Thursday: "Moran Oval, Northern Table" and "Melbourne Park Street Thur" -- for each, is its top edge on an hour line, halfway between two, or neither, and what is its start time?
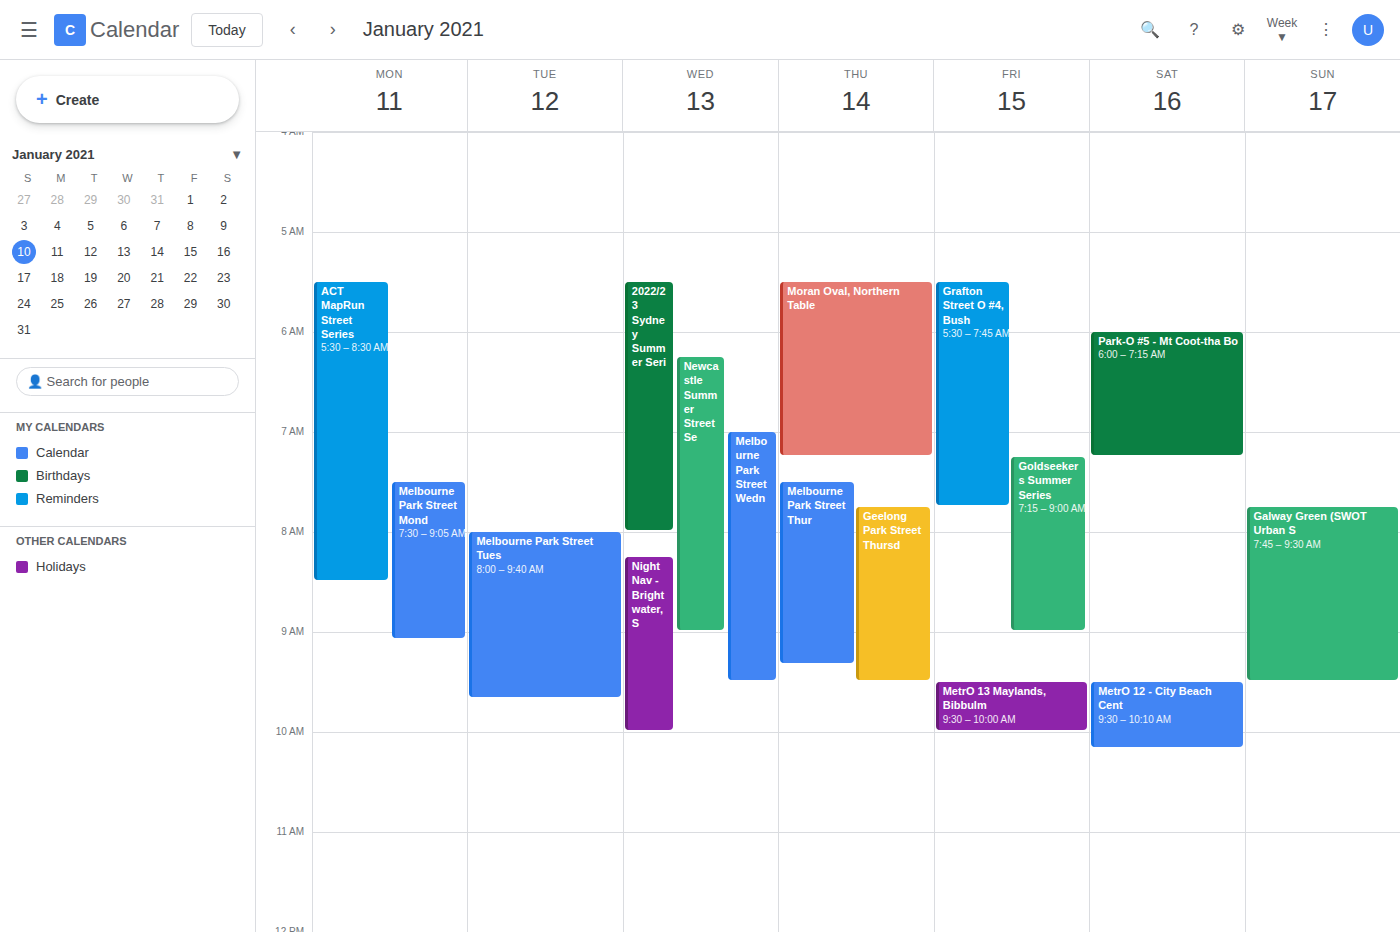
"Moran Oval, Northern Table": 5:30 AM, halfway between the 5 AM and 6 AM lines. "Melbourne Park Street Thur": 7:30 AM, halfway between the 7 AM and 8 AM lines.